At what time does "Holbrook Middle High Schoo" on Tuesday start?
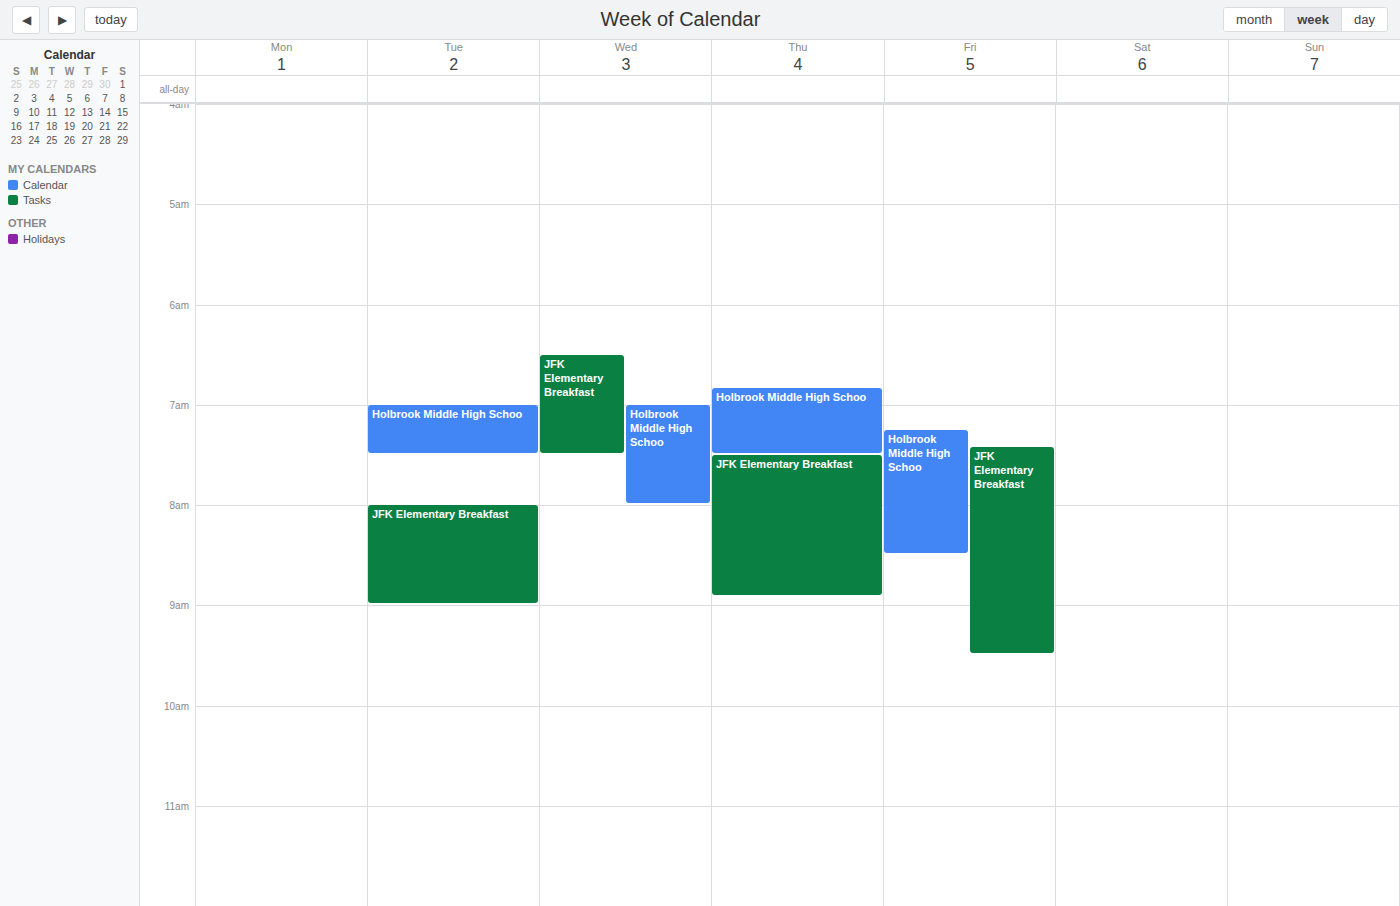
07:00